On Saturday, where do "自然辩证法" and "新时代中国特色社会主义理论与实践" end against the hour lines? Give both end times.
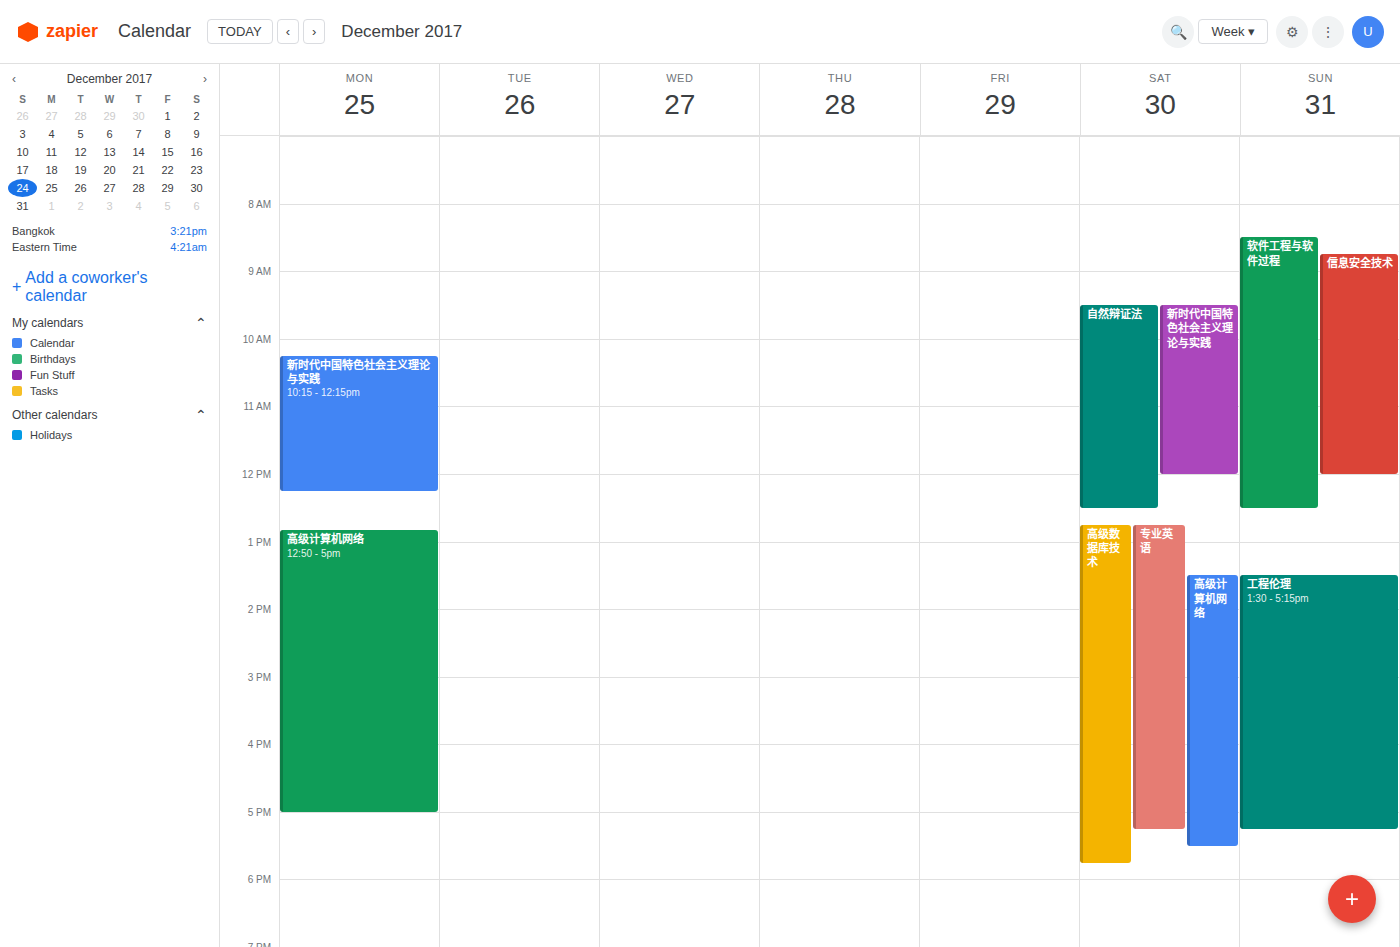
"自然辩证法": 12:30 PM, halfway between the 12 PM and 1 PM lines. "新时代中国特色社会主义理论与实践": 12:00 PM, exactly on the 12 PM line.